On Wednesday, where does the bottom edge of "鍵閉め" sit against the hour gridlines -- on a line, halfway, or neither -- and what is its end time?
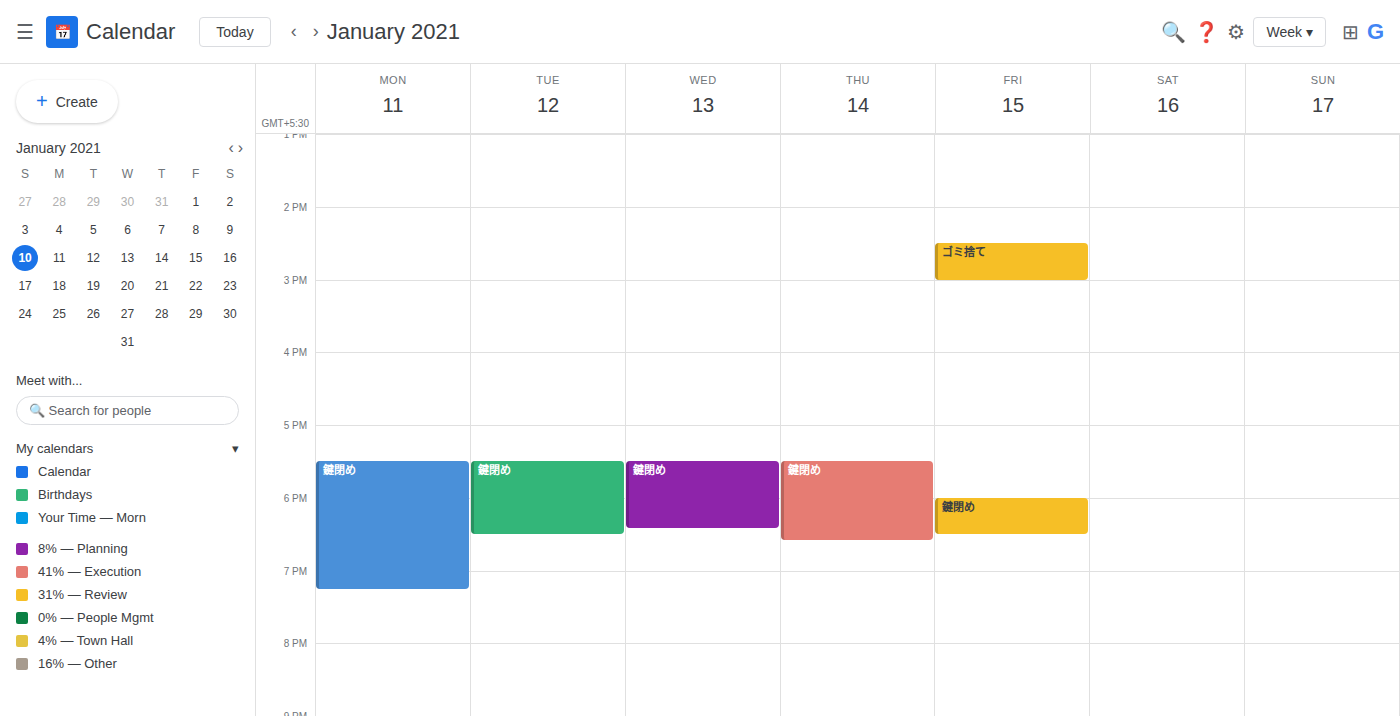
18:25 -- neither: 25 minutes below the 18:00 line and 35 minutes above the 19:00 line.